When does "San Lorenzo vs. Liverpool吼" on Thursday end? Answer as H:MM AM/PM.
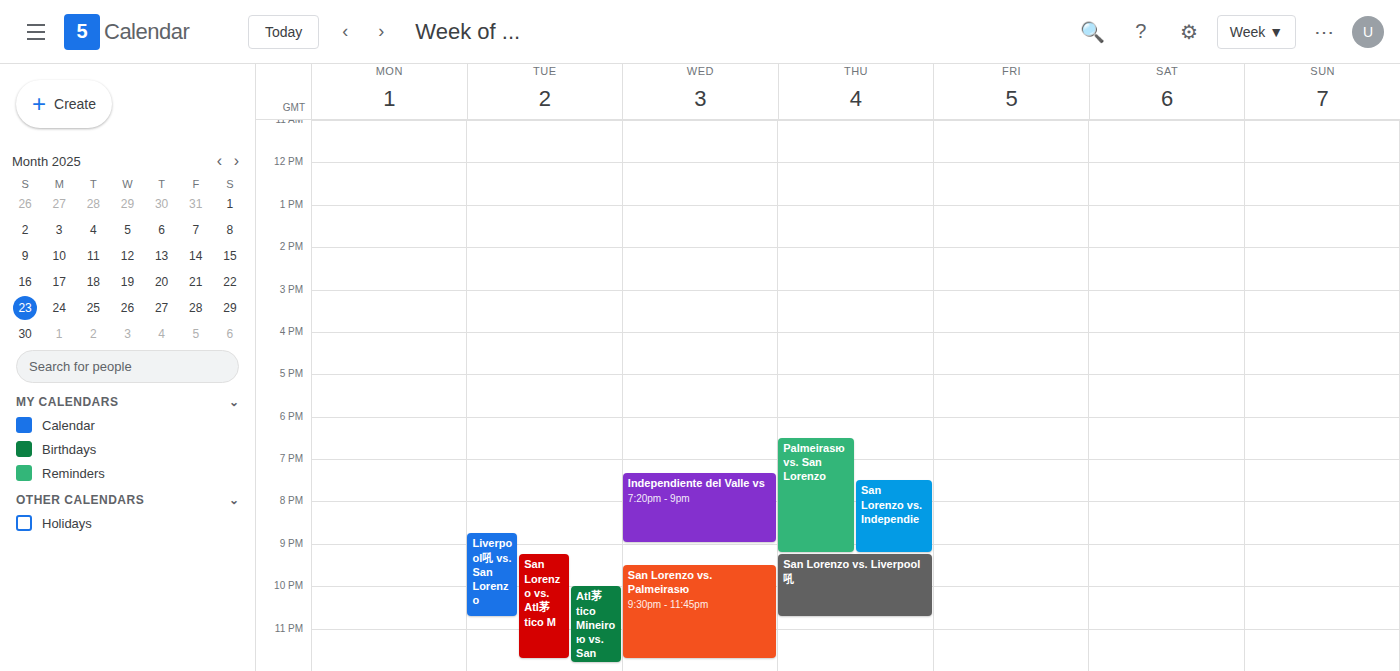
10:45 PM